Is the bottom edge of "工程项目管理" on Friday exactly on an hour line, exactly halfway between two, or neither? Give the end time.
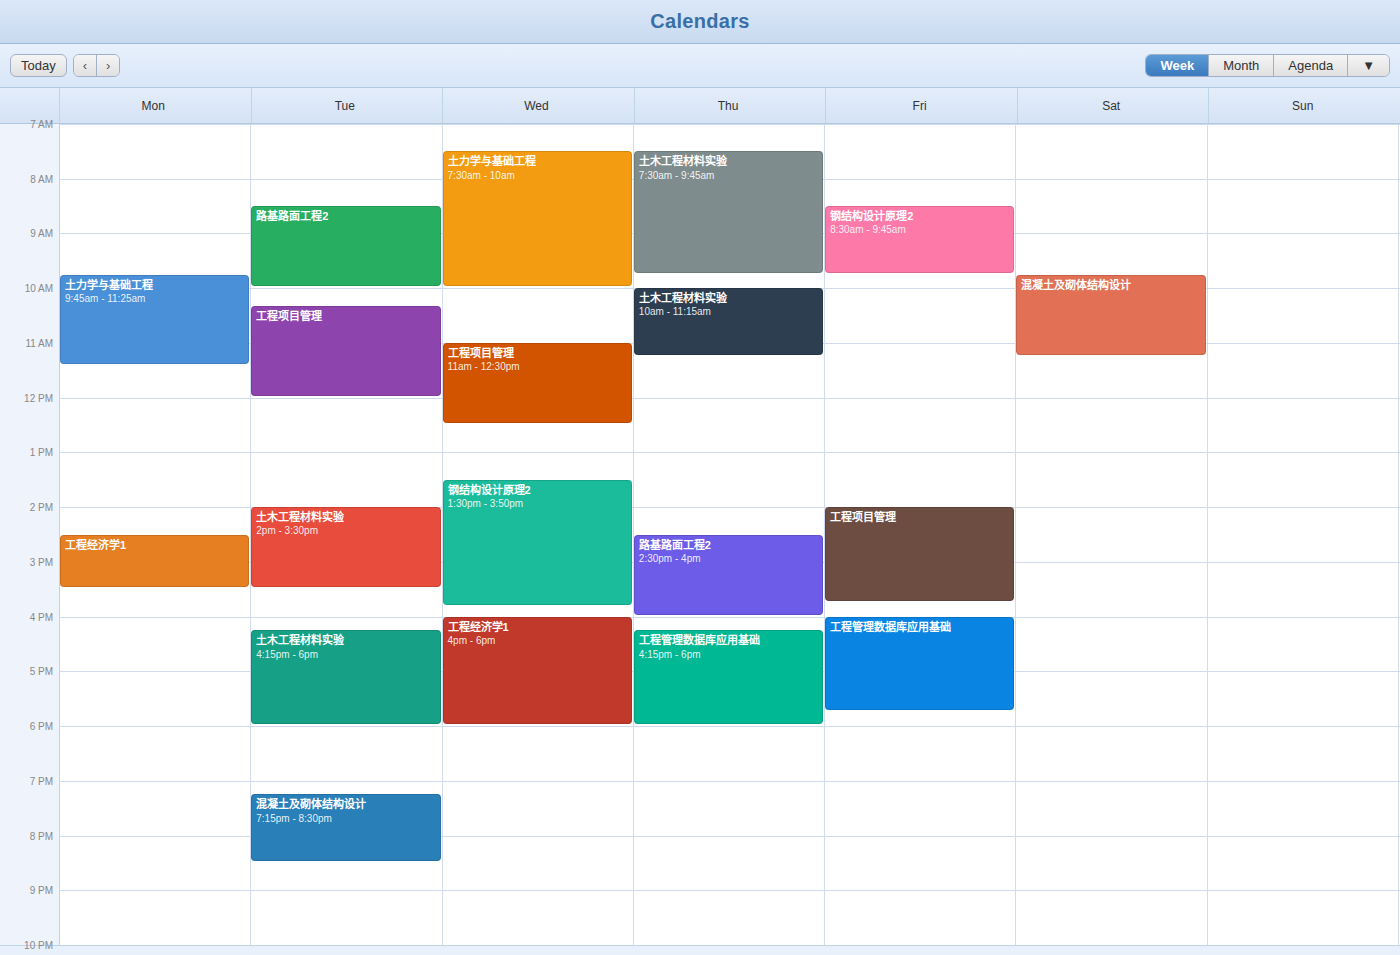
3:45 PM -- neither: three quarters of the way from the 3 PM line to the 4 PM line.